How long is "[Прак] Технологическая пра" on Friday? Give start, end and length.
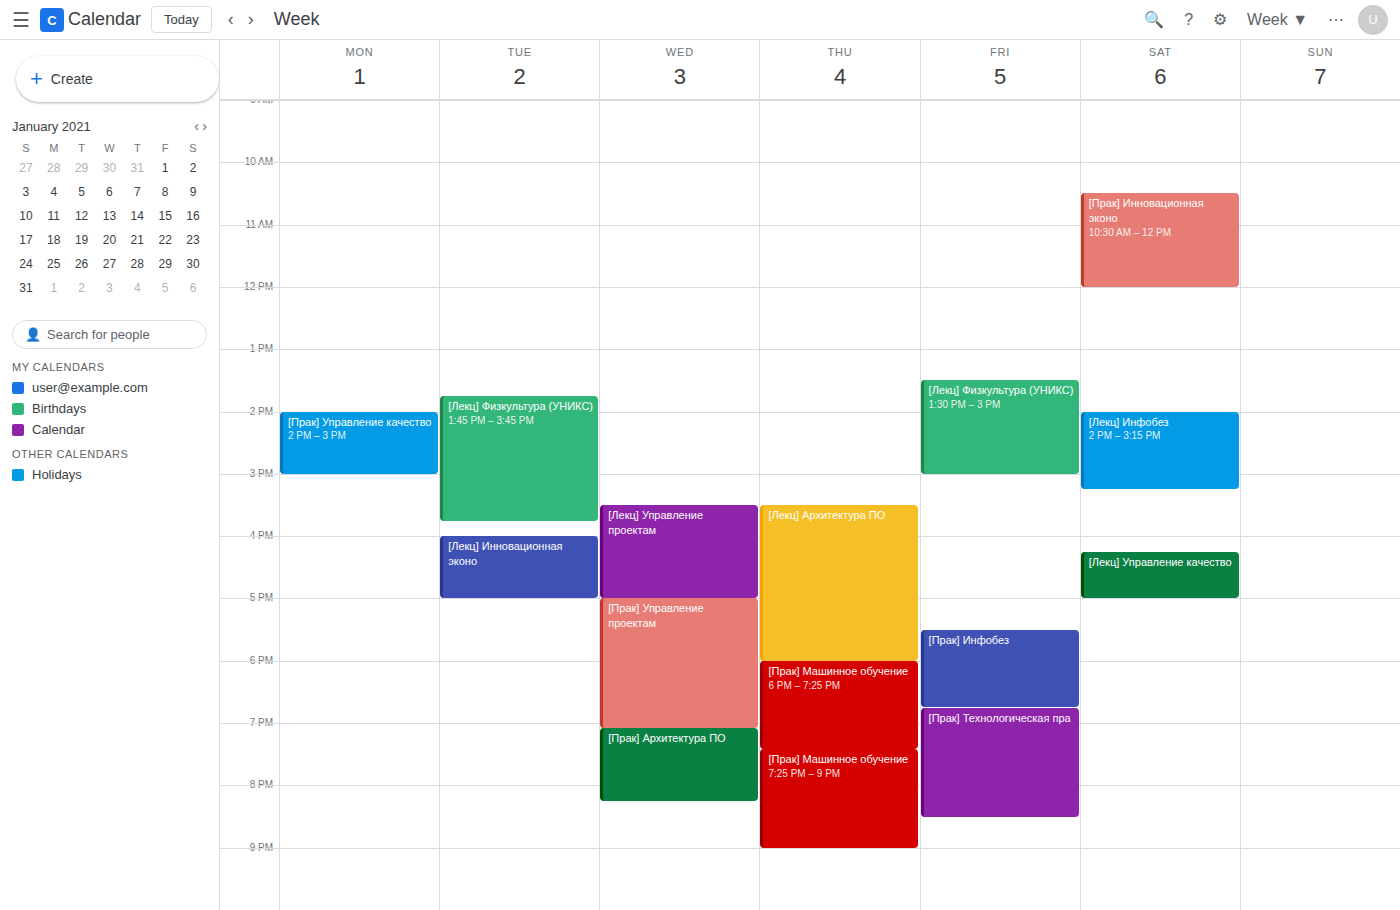
6:45 PM to 8:30 PM, 1 hour 45 minutes